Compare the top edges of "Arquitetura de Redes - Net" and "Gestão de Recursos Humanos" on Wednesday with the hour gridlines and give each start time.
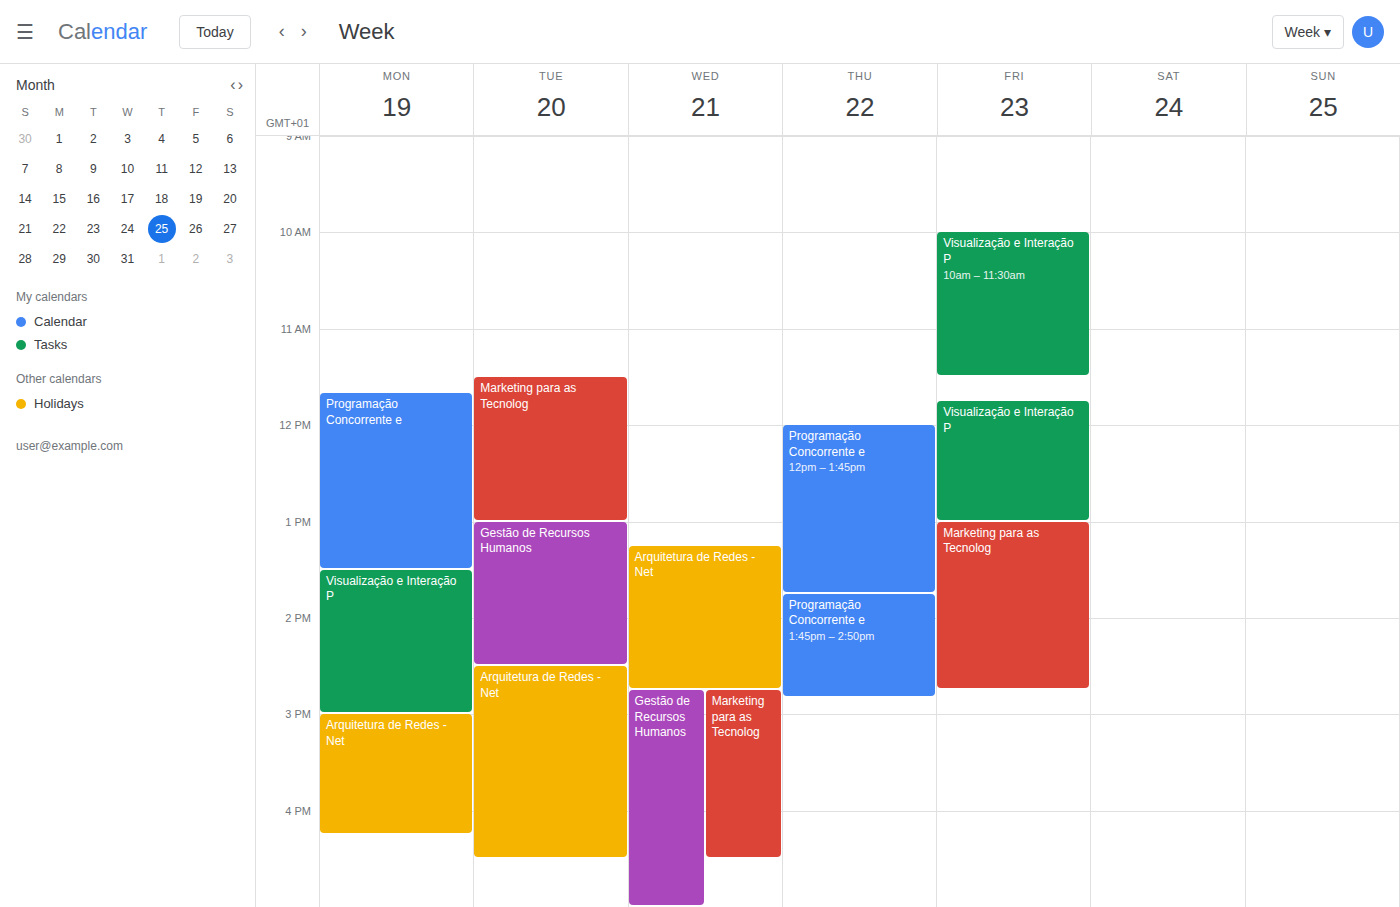
"Arquitetura de Redes - Net": 1:15 PM, neither: a quarter of the way from the 1 PM line to the 2 PM line. "Gestão de Recursos Humanos": 2:45 PM, neither: three quarters of the way from the 2 PM line to the 3 PM line.